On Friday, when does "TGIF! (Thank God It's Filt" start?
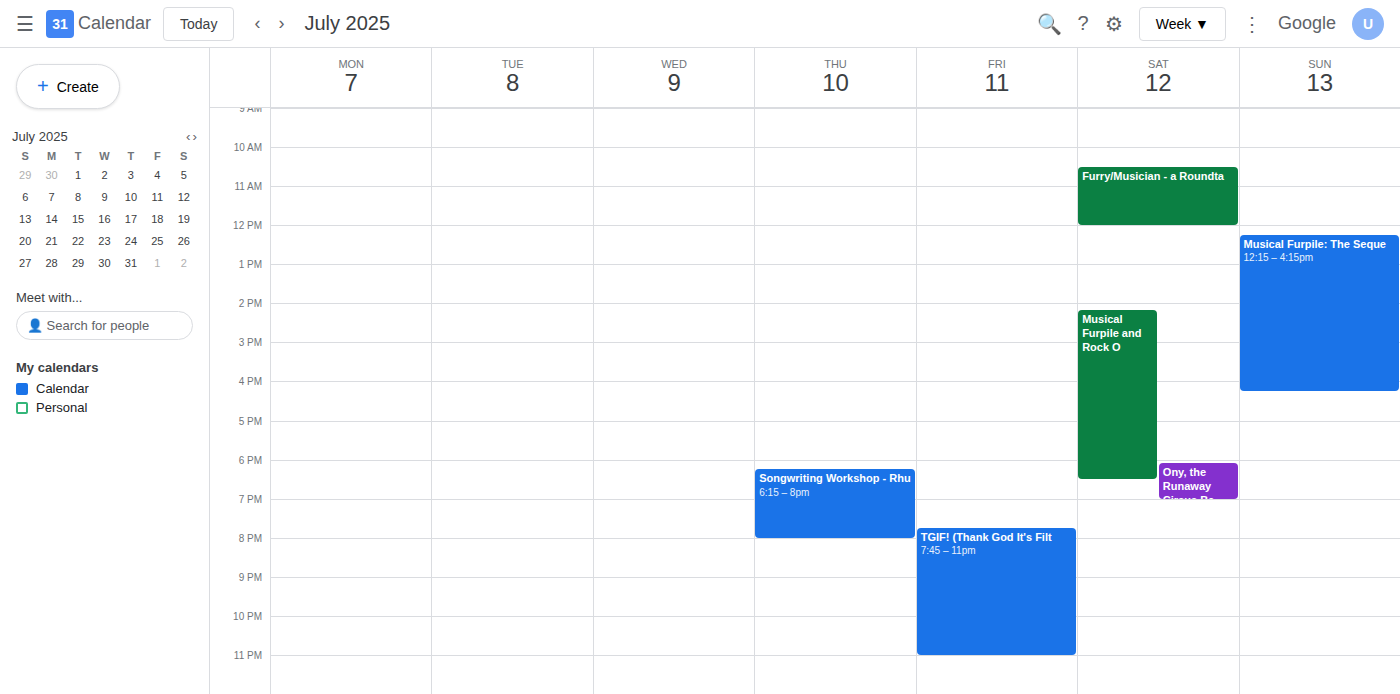
7:45 PM